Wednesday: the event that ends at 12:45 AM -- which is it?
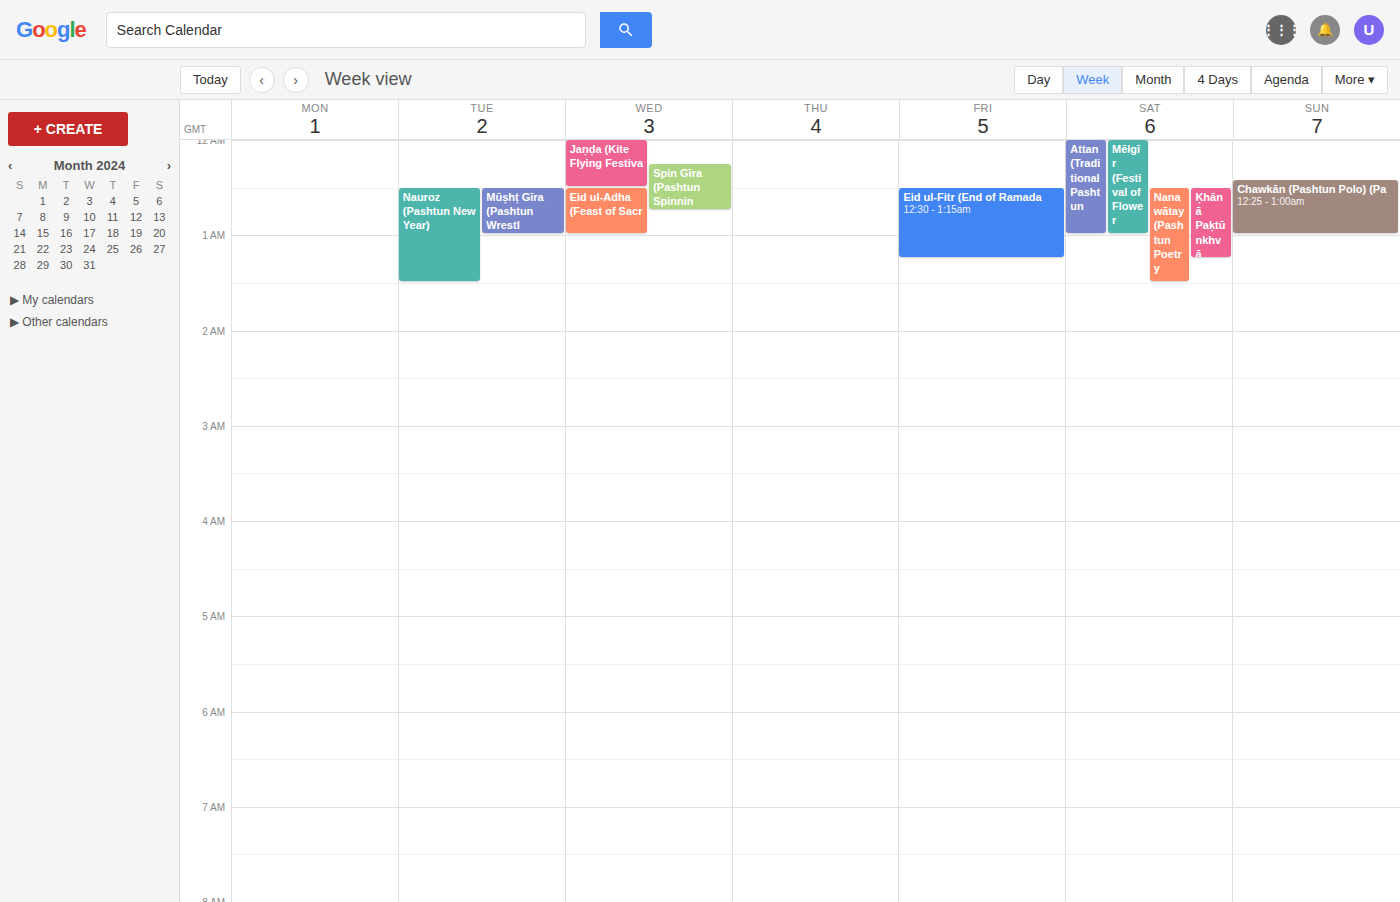
"Spin Gīra (Pashtun Spinnin"